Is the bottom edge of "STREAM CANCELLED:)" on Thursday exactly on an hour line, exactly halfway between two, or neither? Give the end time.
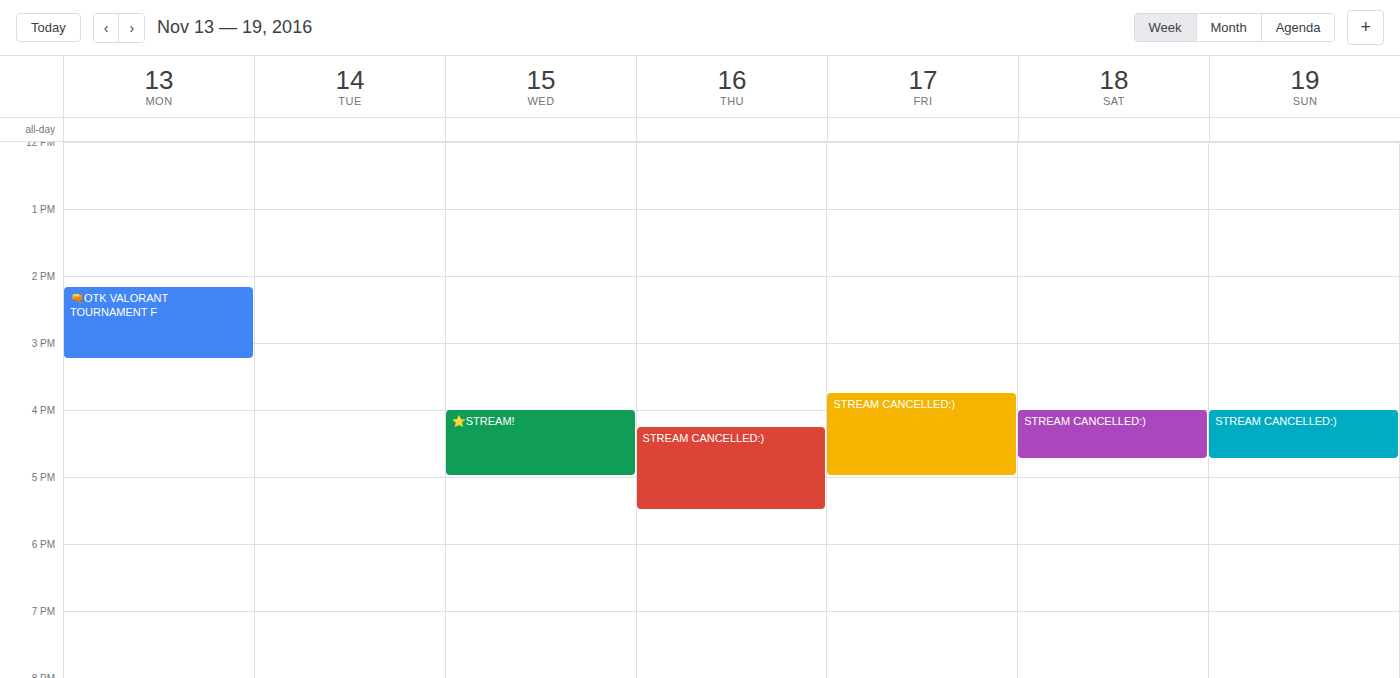
17:30 -- halfway between the 17:00 and 18:00 lines.